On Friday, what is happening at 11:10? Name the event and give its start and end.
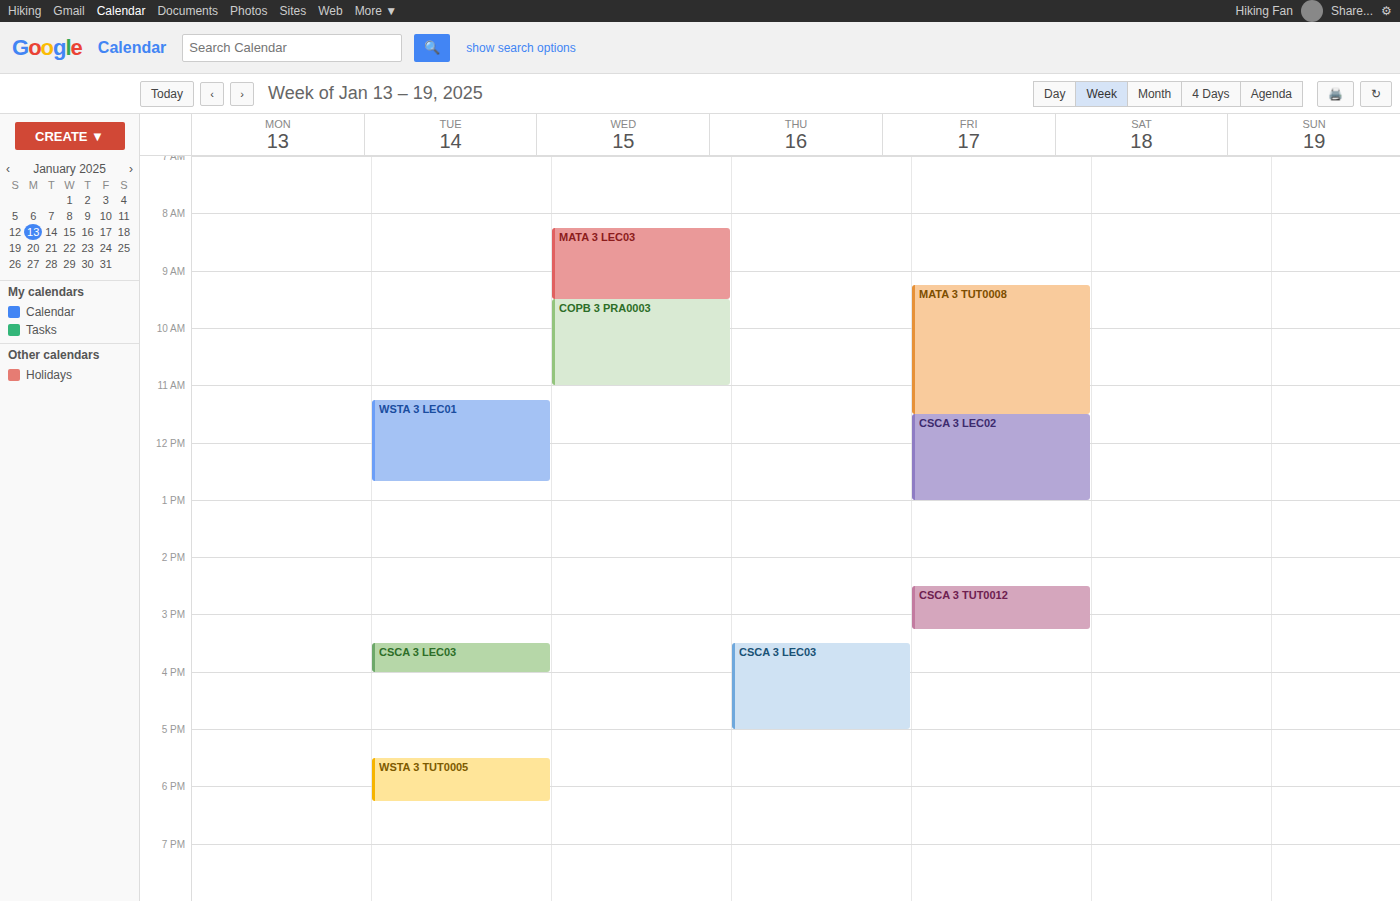
"MATA 3 TUT0008", 09:15 to 11:30